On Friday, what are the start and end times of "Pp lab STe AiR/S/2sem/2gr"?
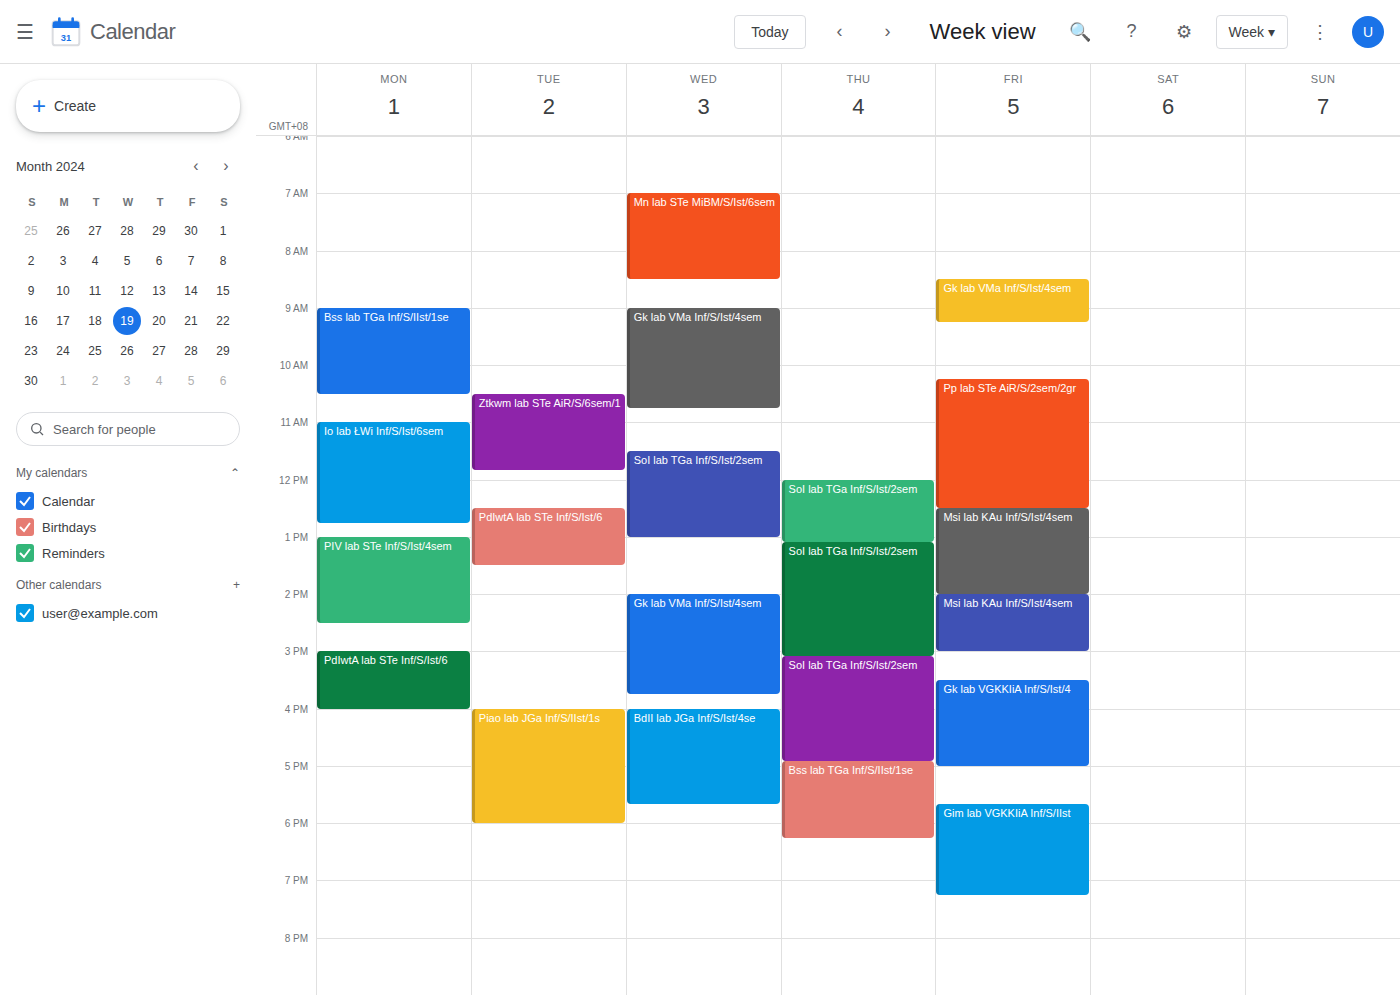
10:15 AM to 12:30 PM